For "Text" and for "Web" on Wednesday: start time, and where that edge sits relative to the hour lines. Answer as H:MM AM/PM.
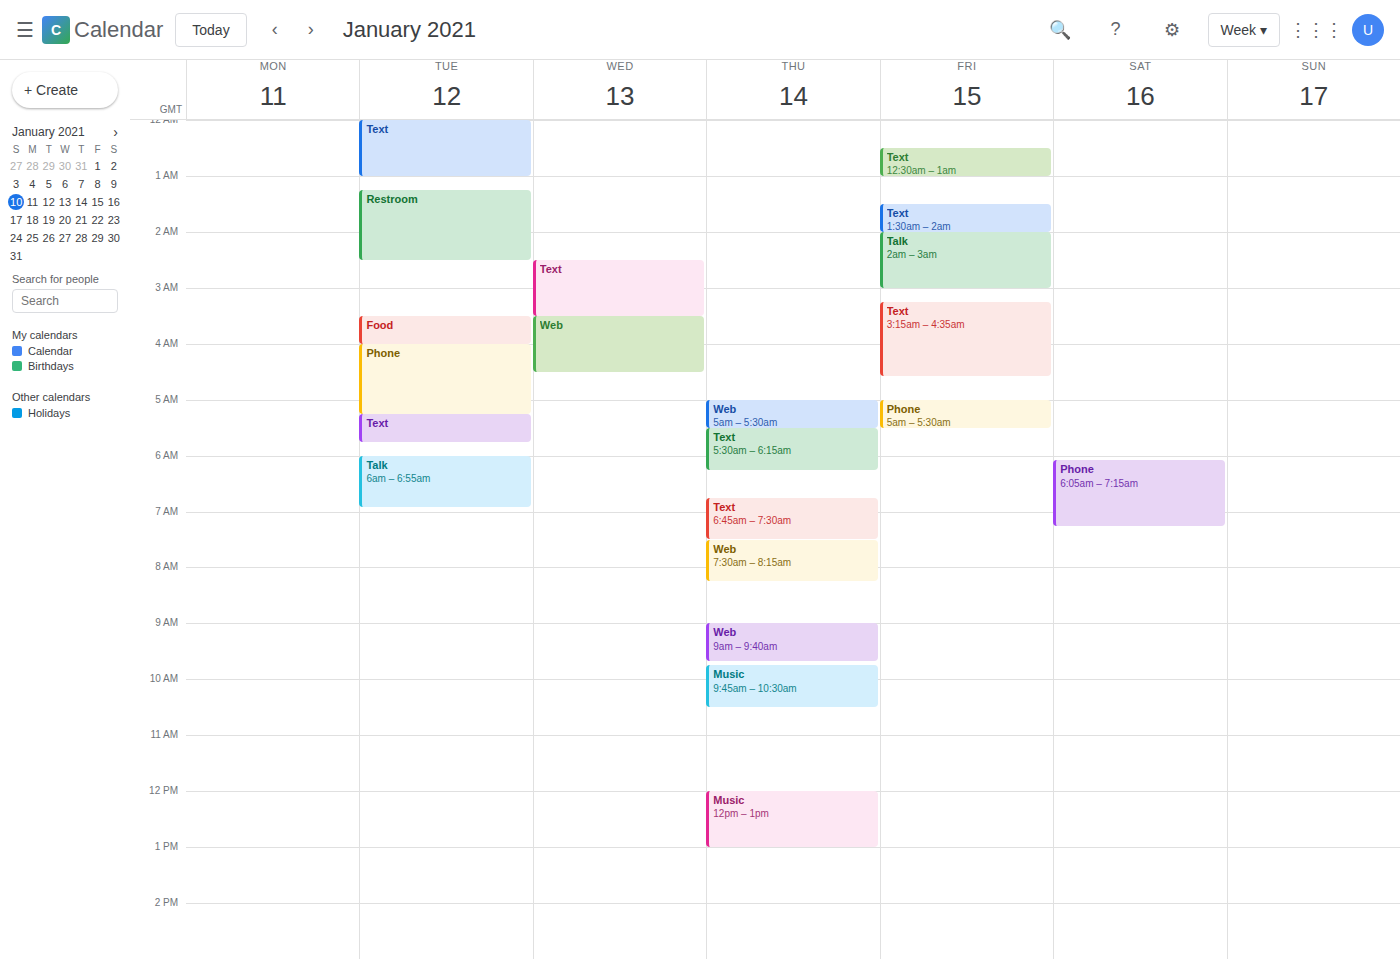
"Text": 2:30 AM, halfway between the 2 AM and 3 AM lines. "Web": 3:30 AM, halfway between the 3 AM and 4 AM lines.